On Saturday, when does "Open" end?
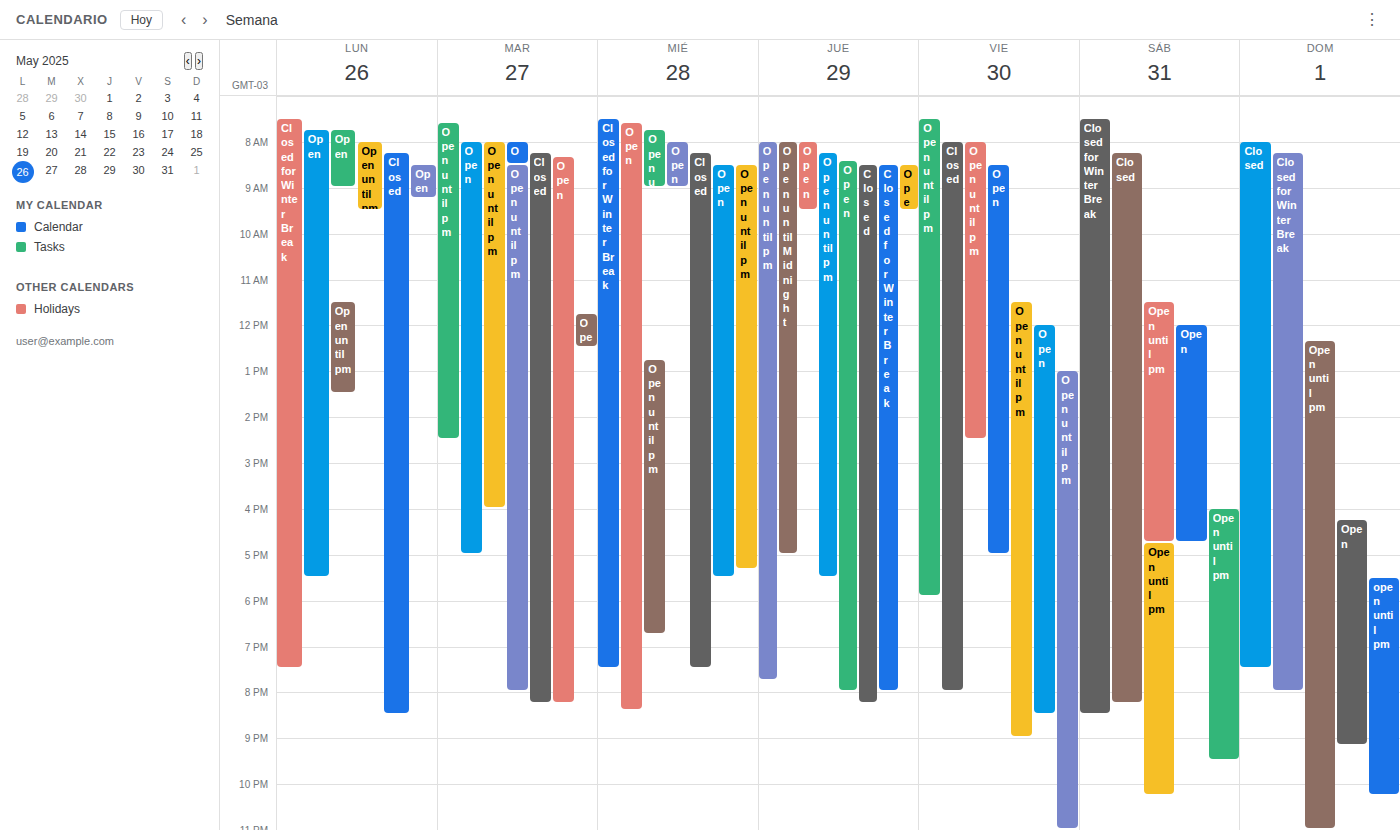
16:45